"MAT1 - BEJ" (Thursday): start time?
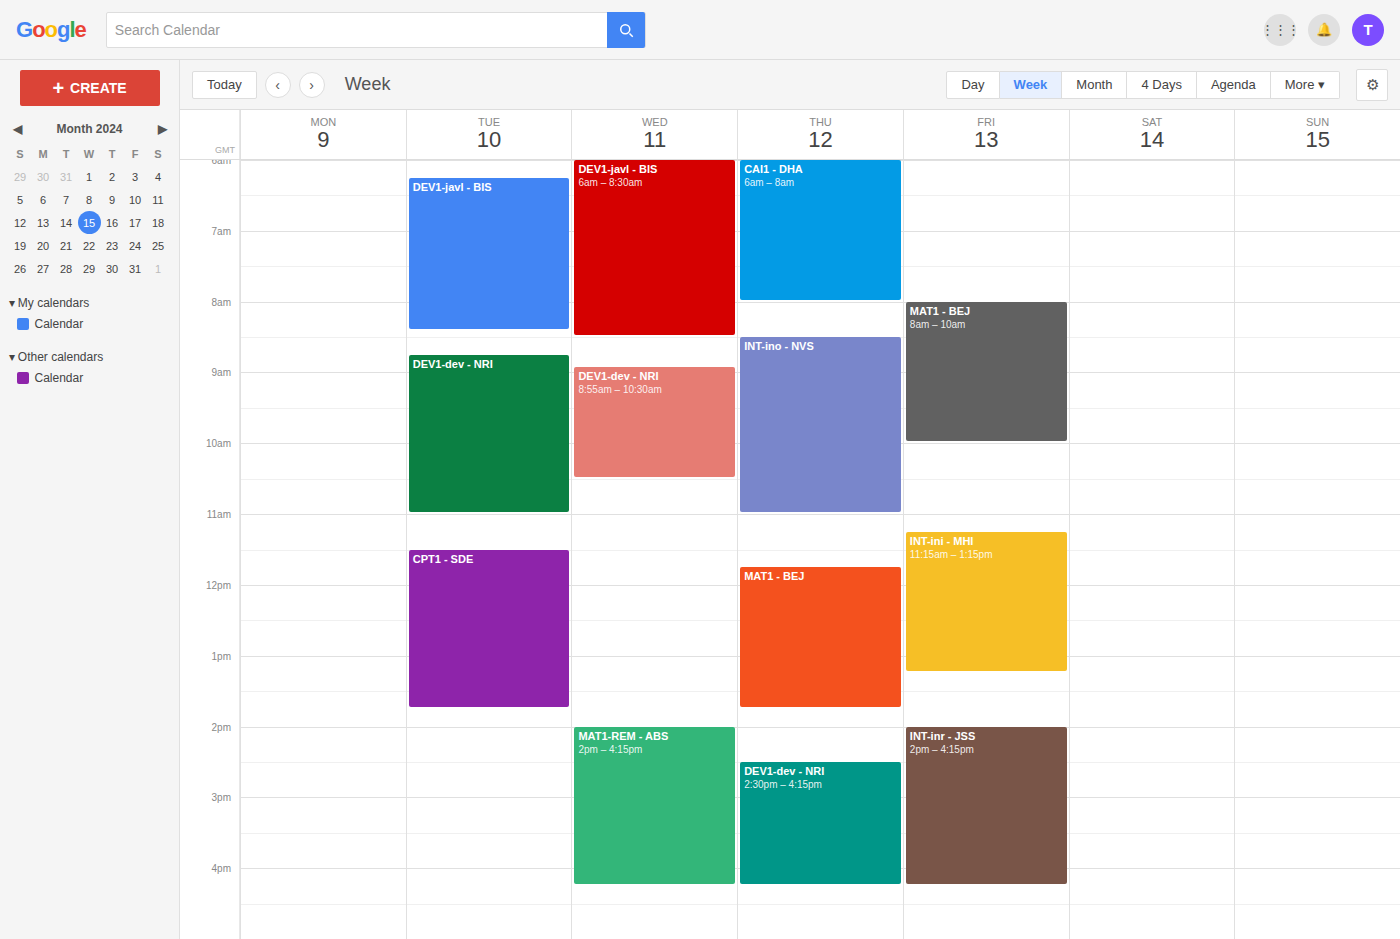
11:45 AM